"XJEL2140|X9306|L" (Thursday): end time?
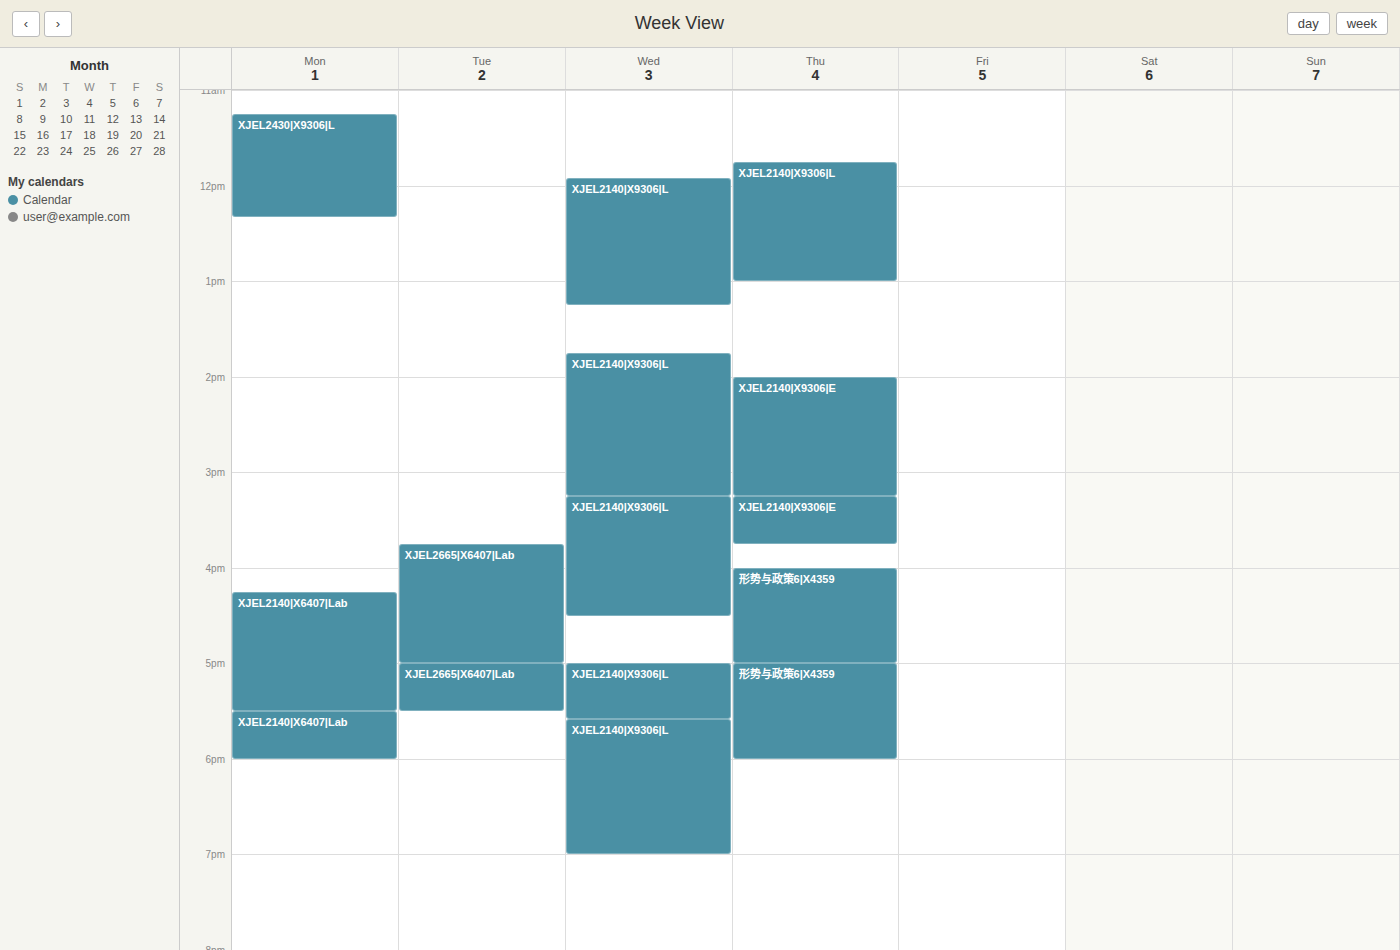
13:00